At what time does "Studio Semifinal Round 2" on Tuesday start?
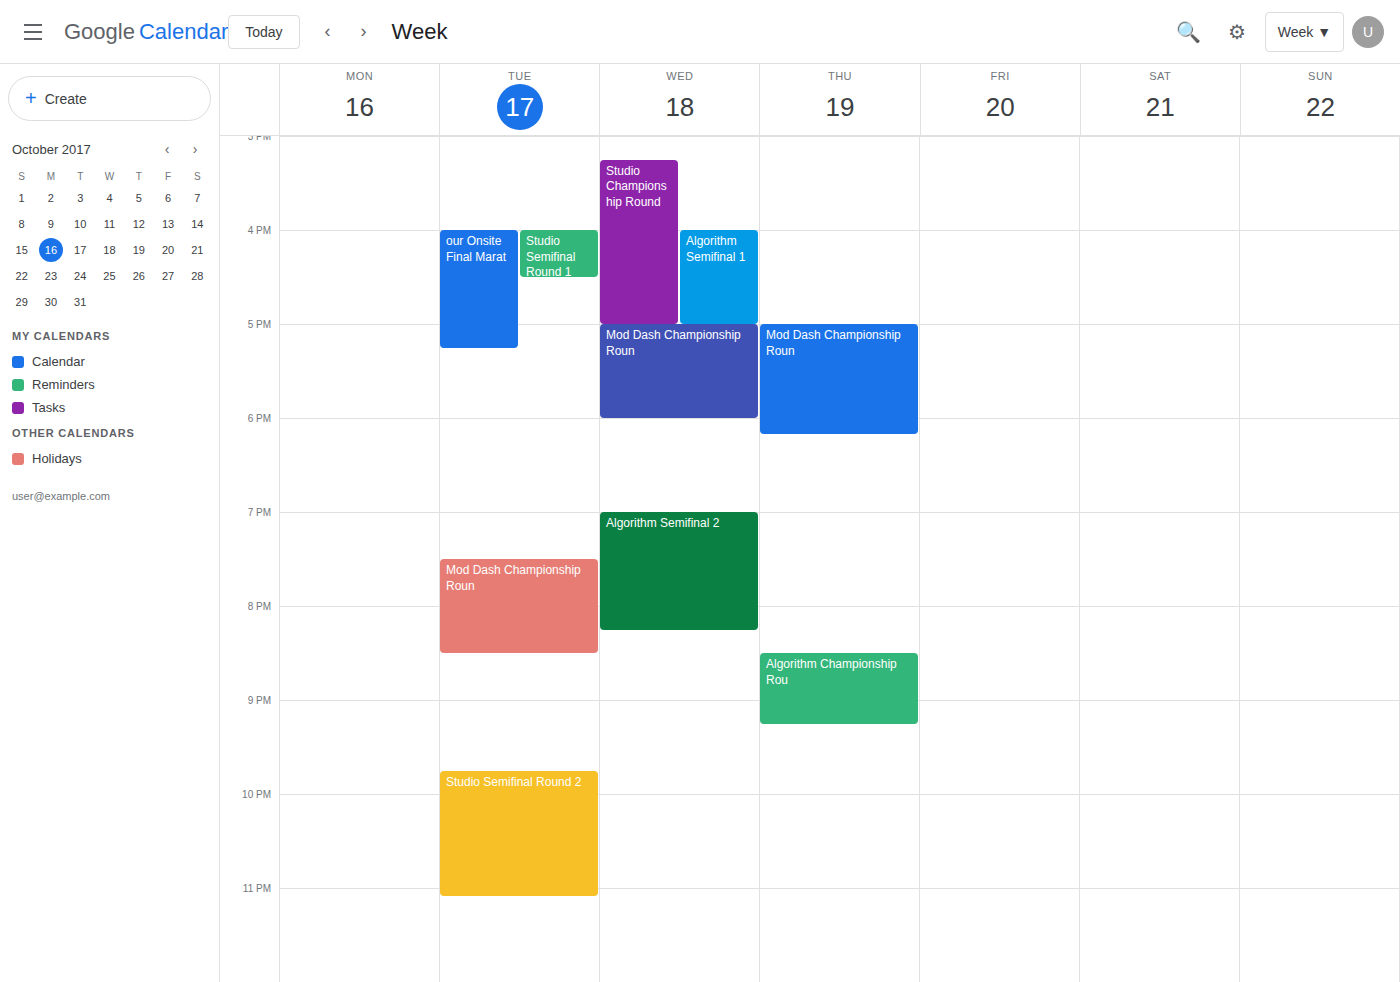
9:45 PM